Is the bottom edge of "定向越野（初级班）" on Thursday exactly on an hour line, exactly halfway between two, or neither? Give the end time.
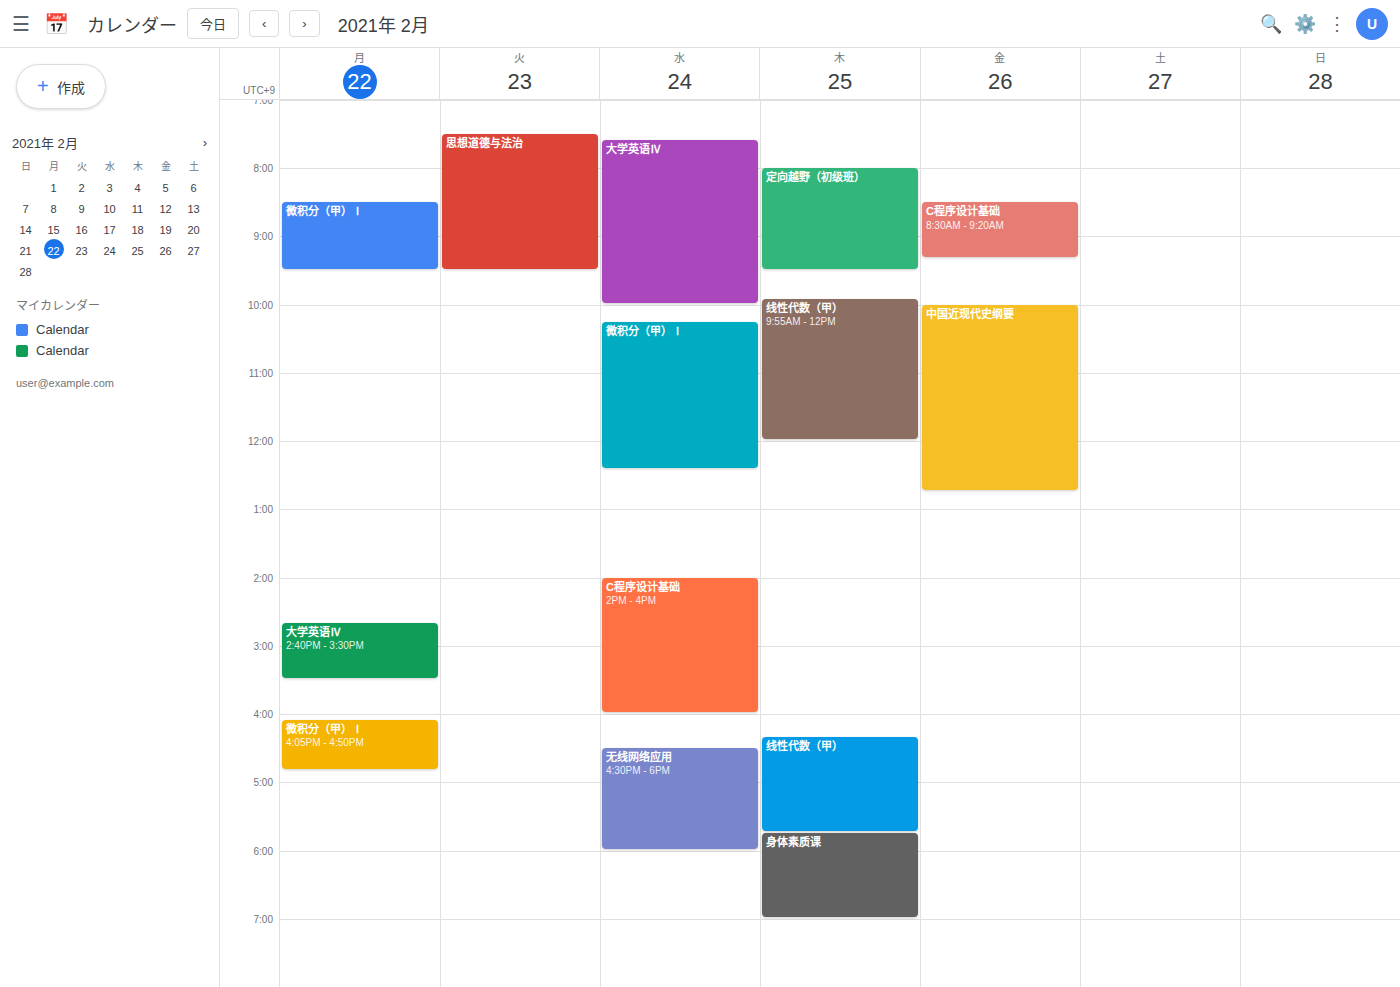
9:30 AM -- halfway between the 9 AM and 10 AM lines.